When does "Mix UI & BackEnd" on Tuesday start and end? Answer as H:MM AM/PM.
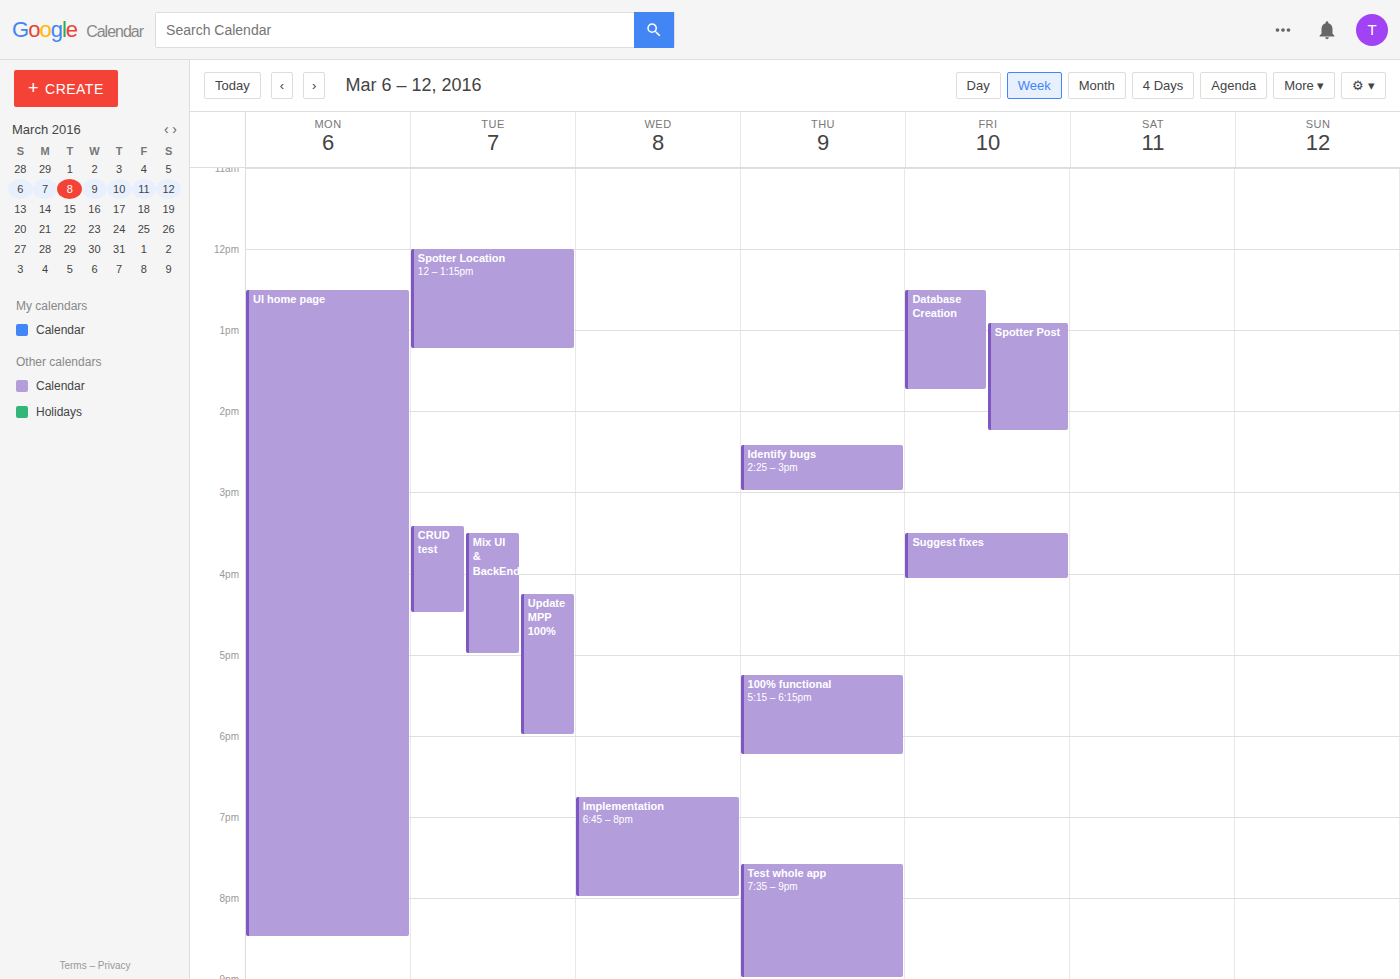
3:30 PM to 5:00 PM